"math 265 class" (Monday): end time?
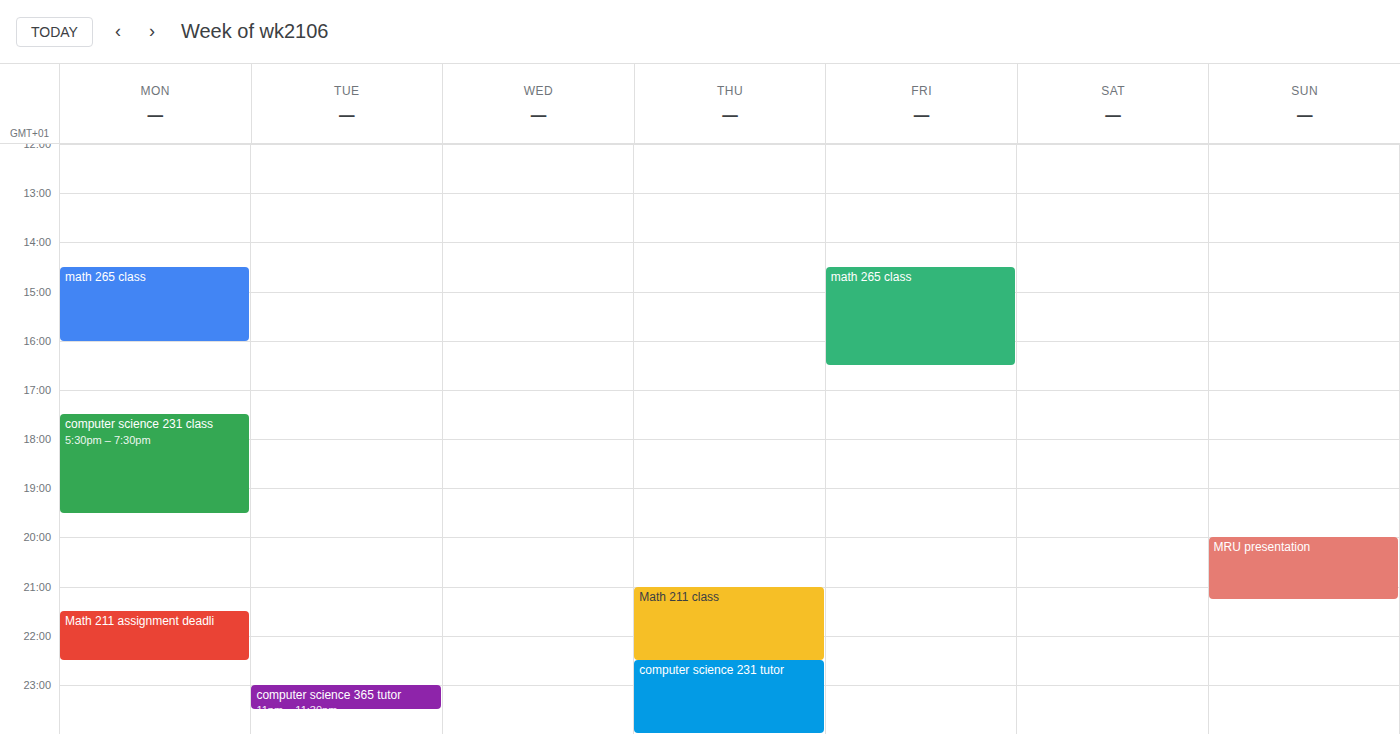
4:00 PM